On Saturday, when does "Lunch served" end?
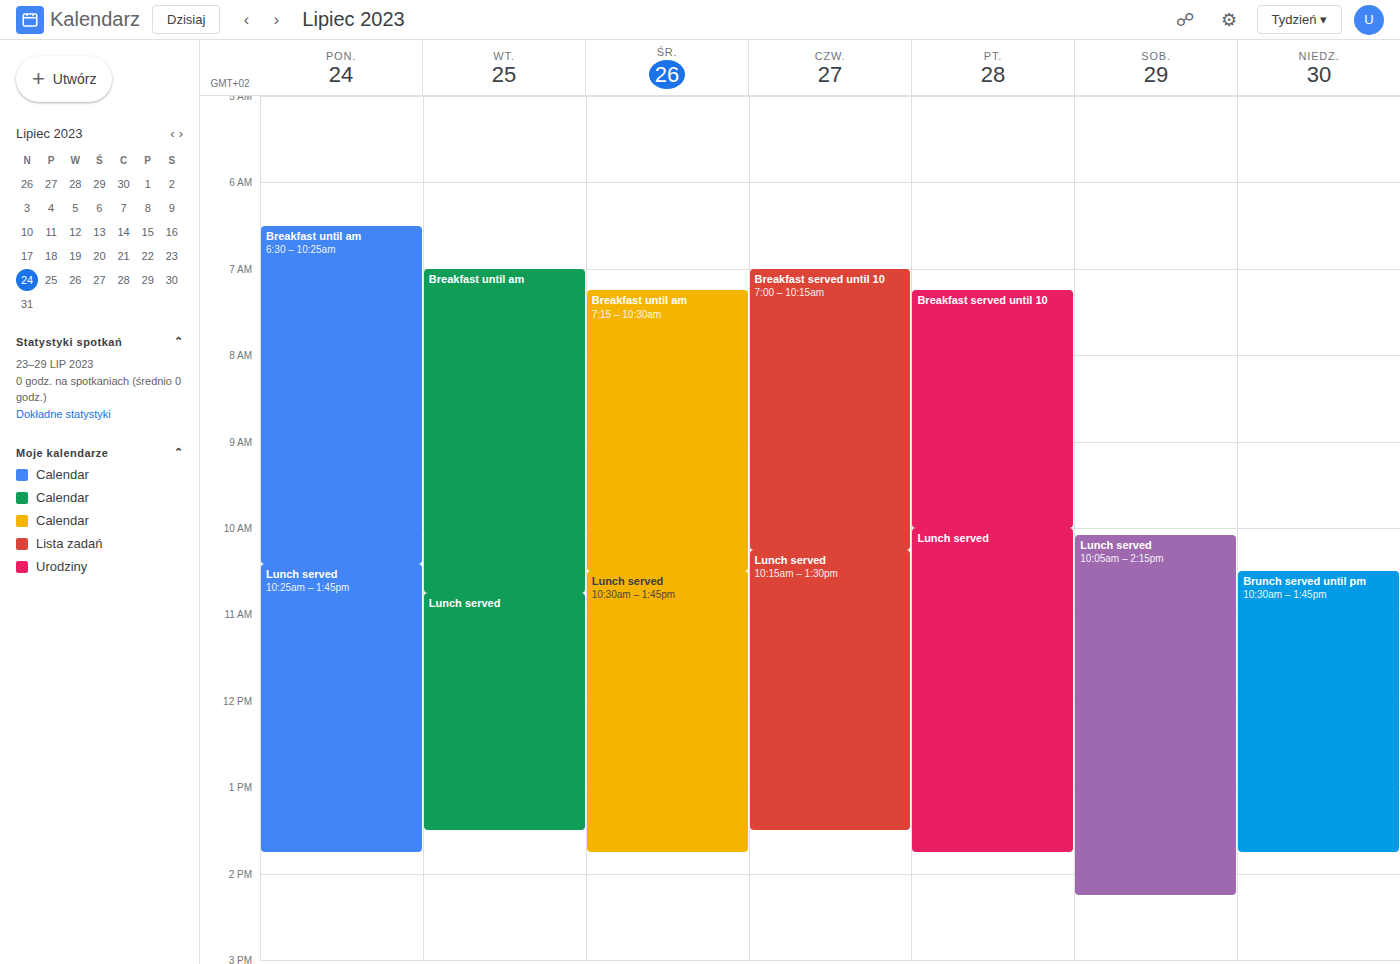
2:15 PM